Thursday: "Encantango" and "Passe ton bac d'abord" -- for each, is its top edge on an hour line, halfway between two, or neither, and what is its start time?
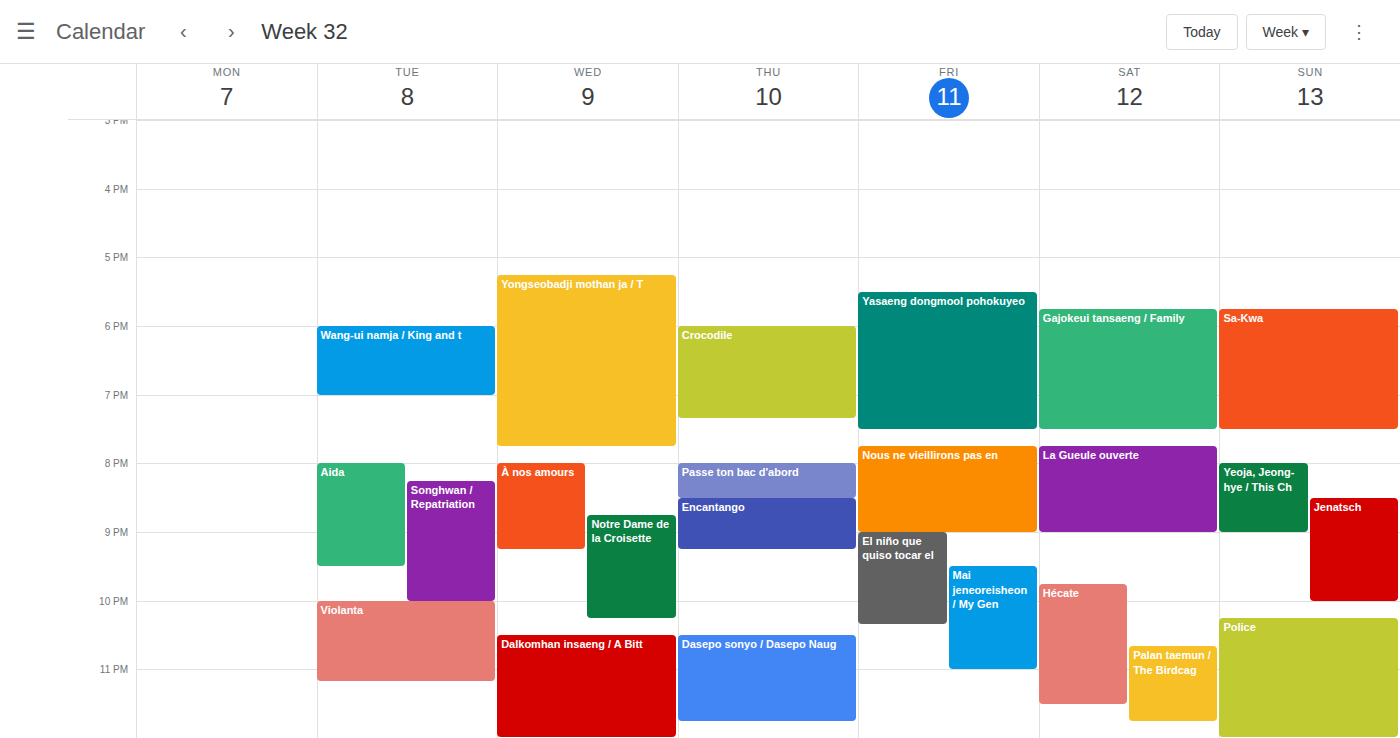
"Encantango": 8:30 PM, halfway between the 8 PM and 9 PM lines. "Passe ton bac d'abord": 8:00 PM, exactly on the 8 PM line.